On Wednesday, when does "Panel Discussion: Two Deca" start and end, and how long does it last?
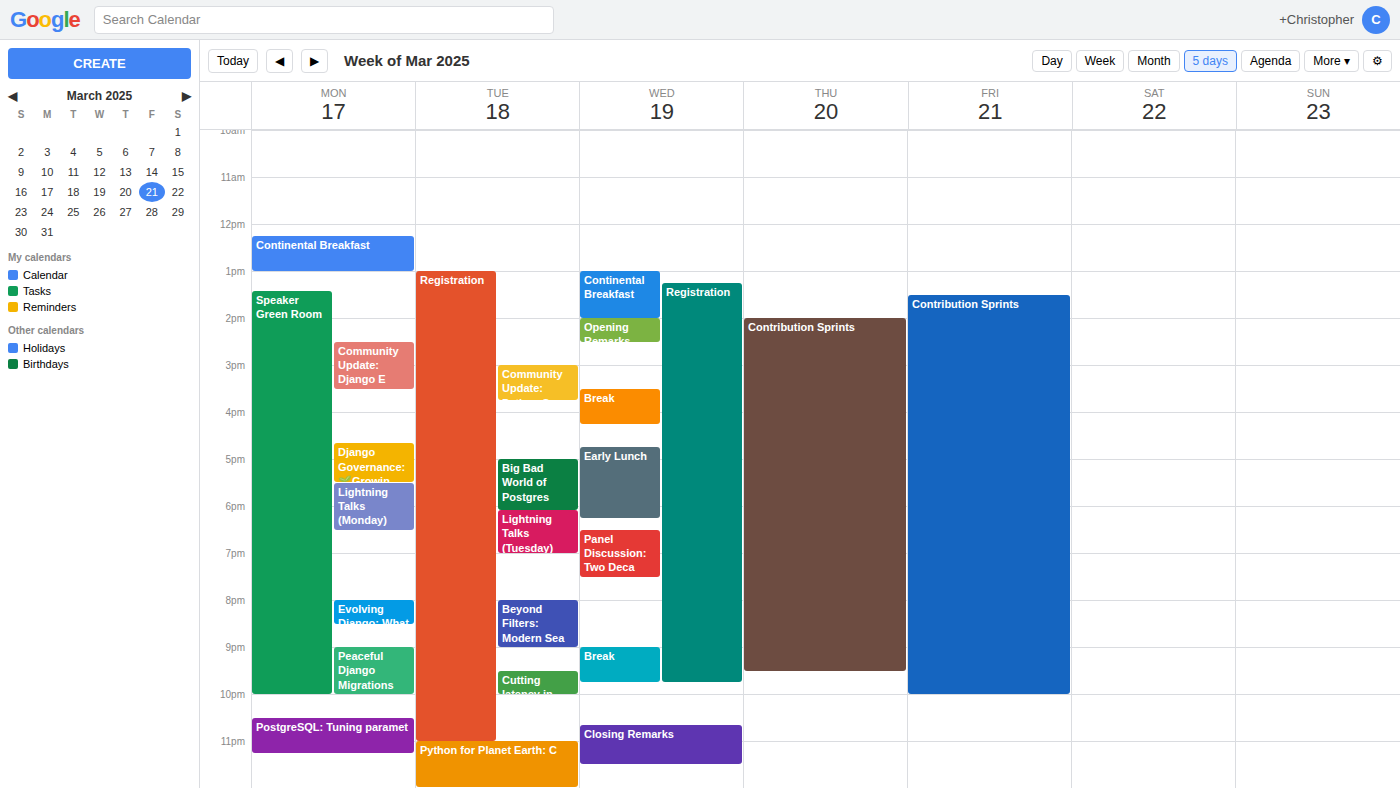
6:30 PM to 7:30 PM, 1 hour